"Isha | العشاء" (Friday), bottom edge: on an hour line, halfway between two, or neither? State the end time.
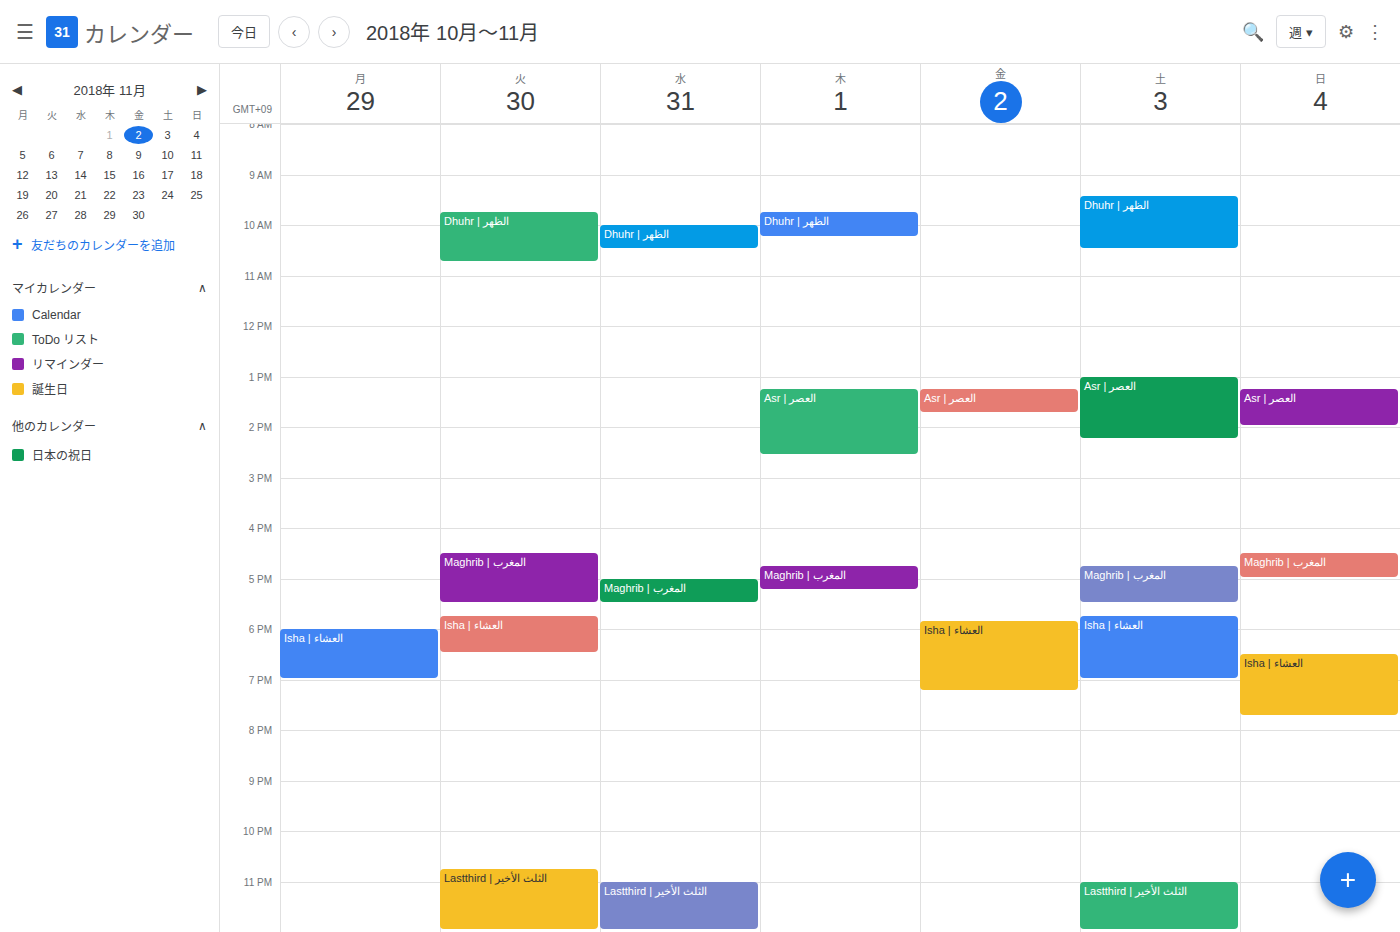
7:15 PM -- neither: a quarter of the way from the 7 PM line to the 8 PM line.